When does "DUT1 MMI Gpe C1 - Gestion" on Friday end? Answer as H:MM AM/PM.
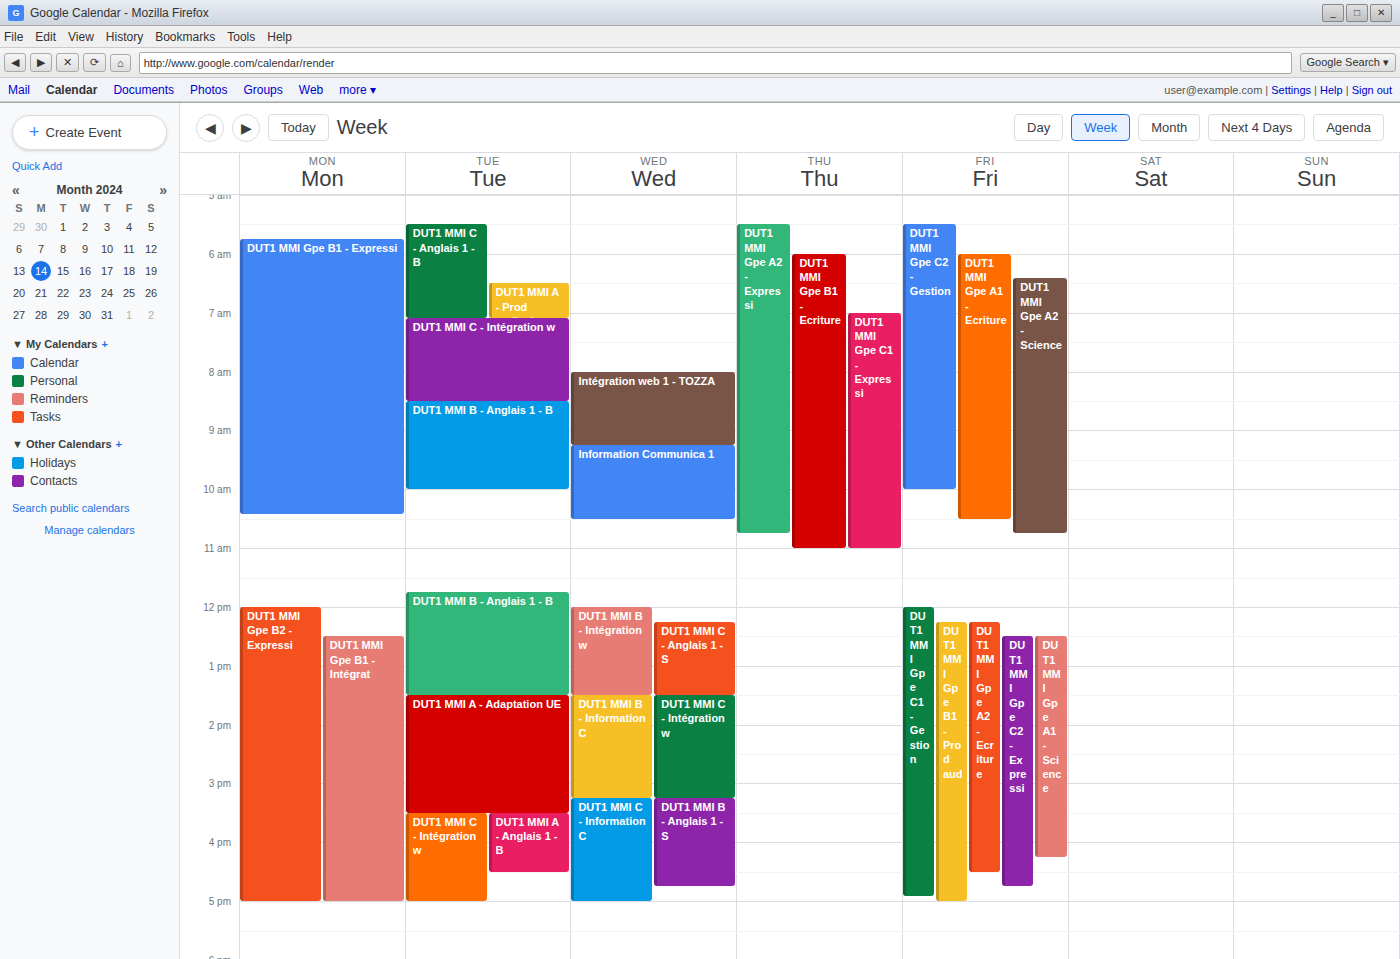
4:55 PM